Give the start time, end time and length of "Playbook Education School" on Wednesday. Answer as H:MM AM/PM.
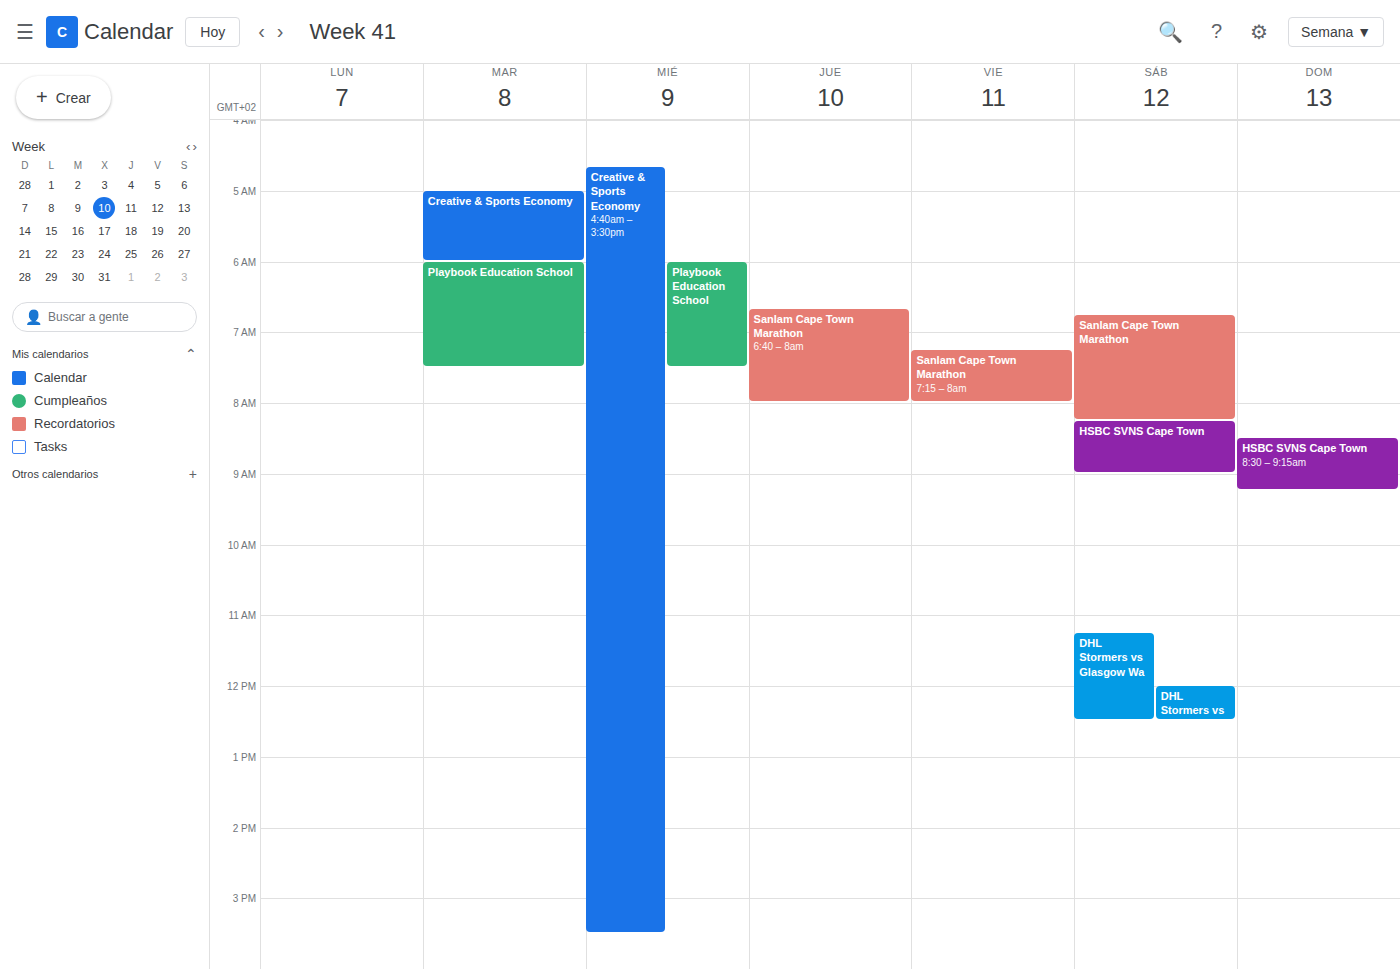
6:00 AM to 7:30 AM, 1 hour 30 minutes